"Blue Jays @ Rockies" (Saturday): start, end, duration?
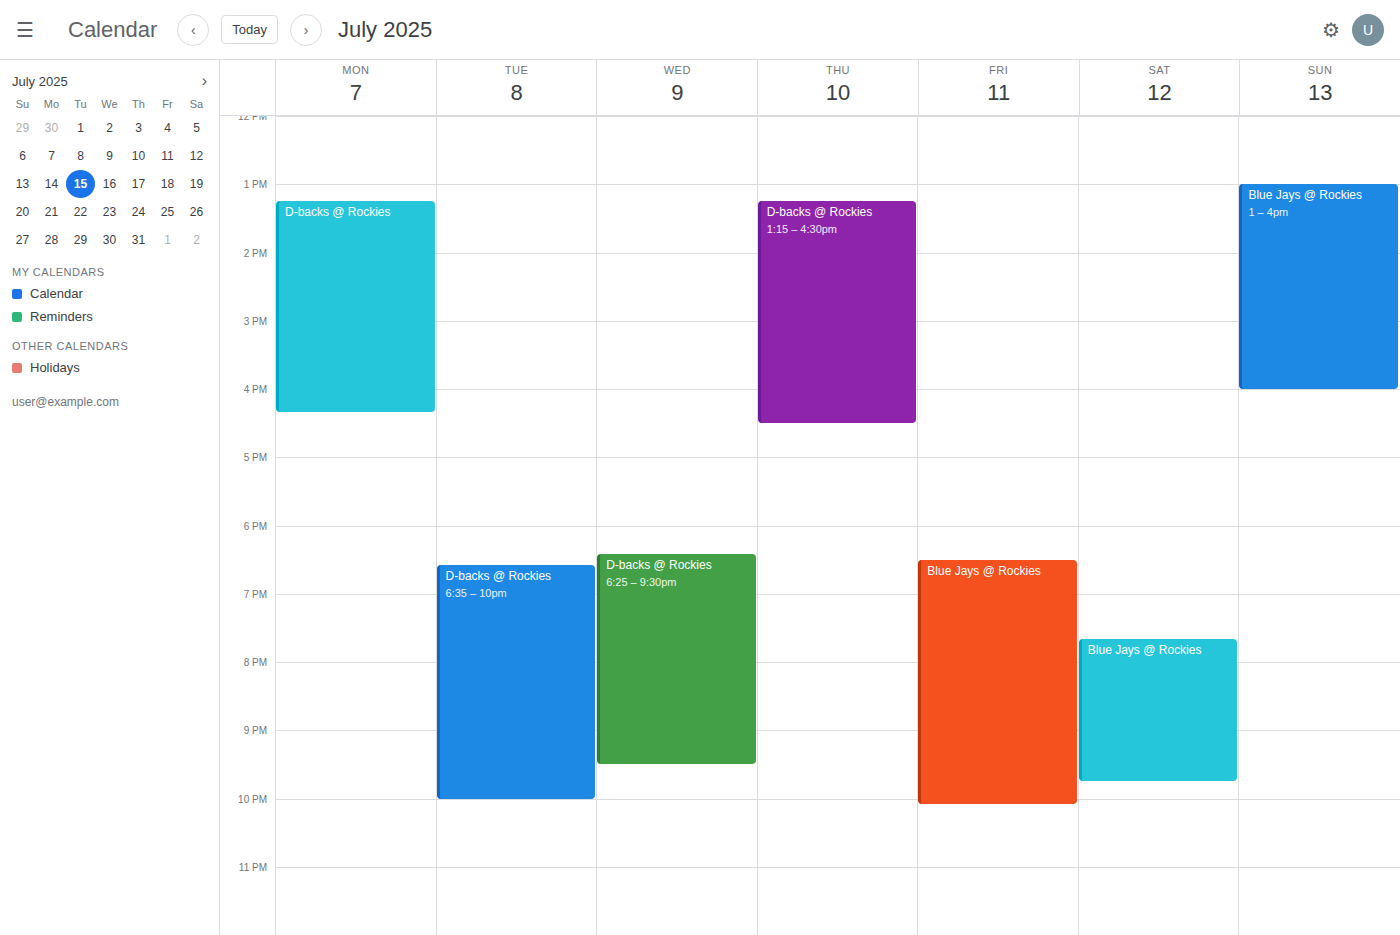
7:40 PM to 9:45 PM, 2 hours 5 minutes